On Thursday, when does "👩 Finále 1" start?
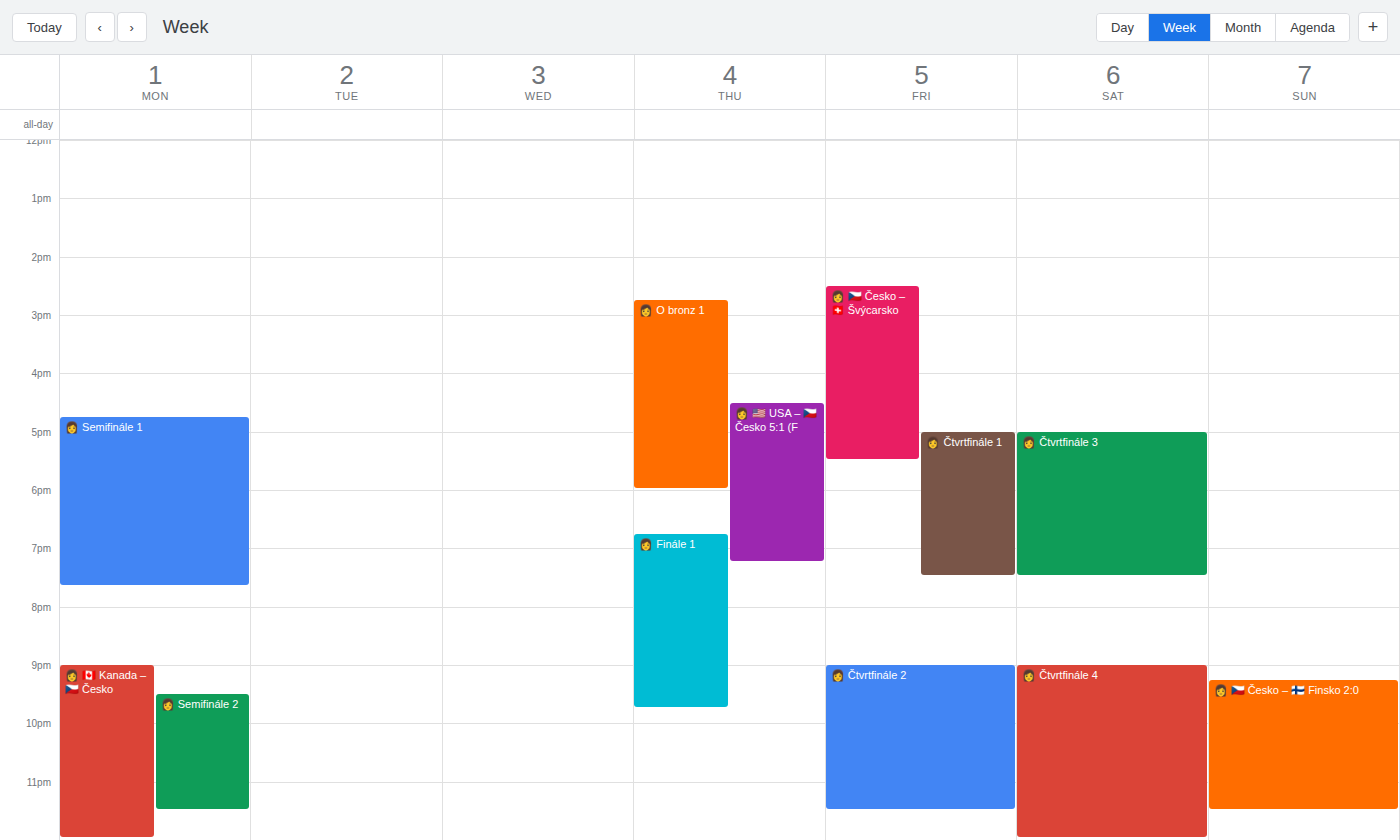
6:45 PM